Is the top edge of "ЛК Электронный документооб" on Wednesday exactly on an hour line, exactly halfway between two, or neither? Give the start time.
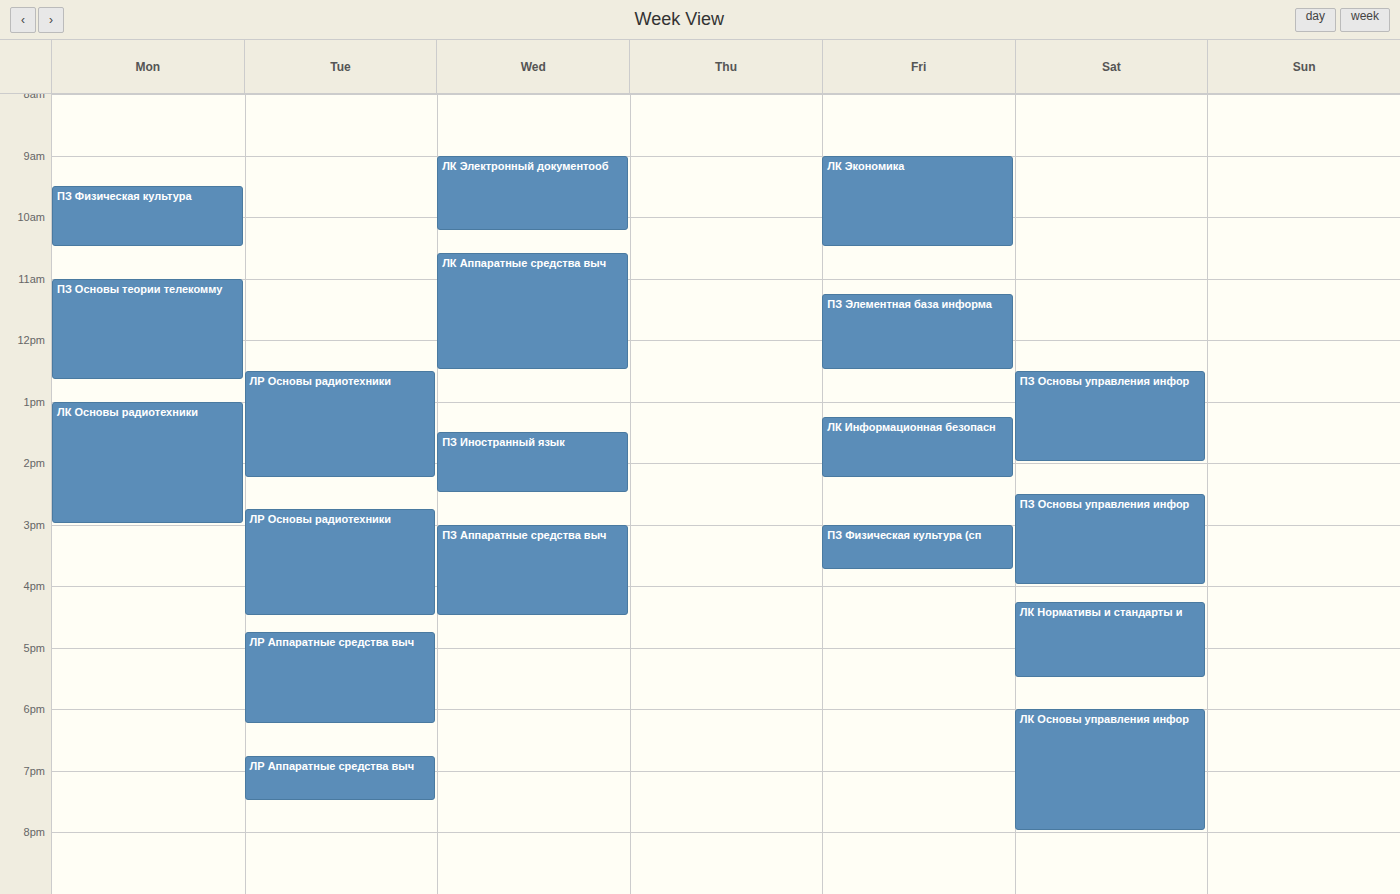
9:00 AM -- exactly on the 9 AM line.